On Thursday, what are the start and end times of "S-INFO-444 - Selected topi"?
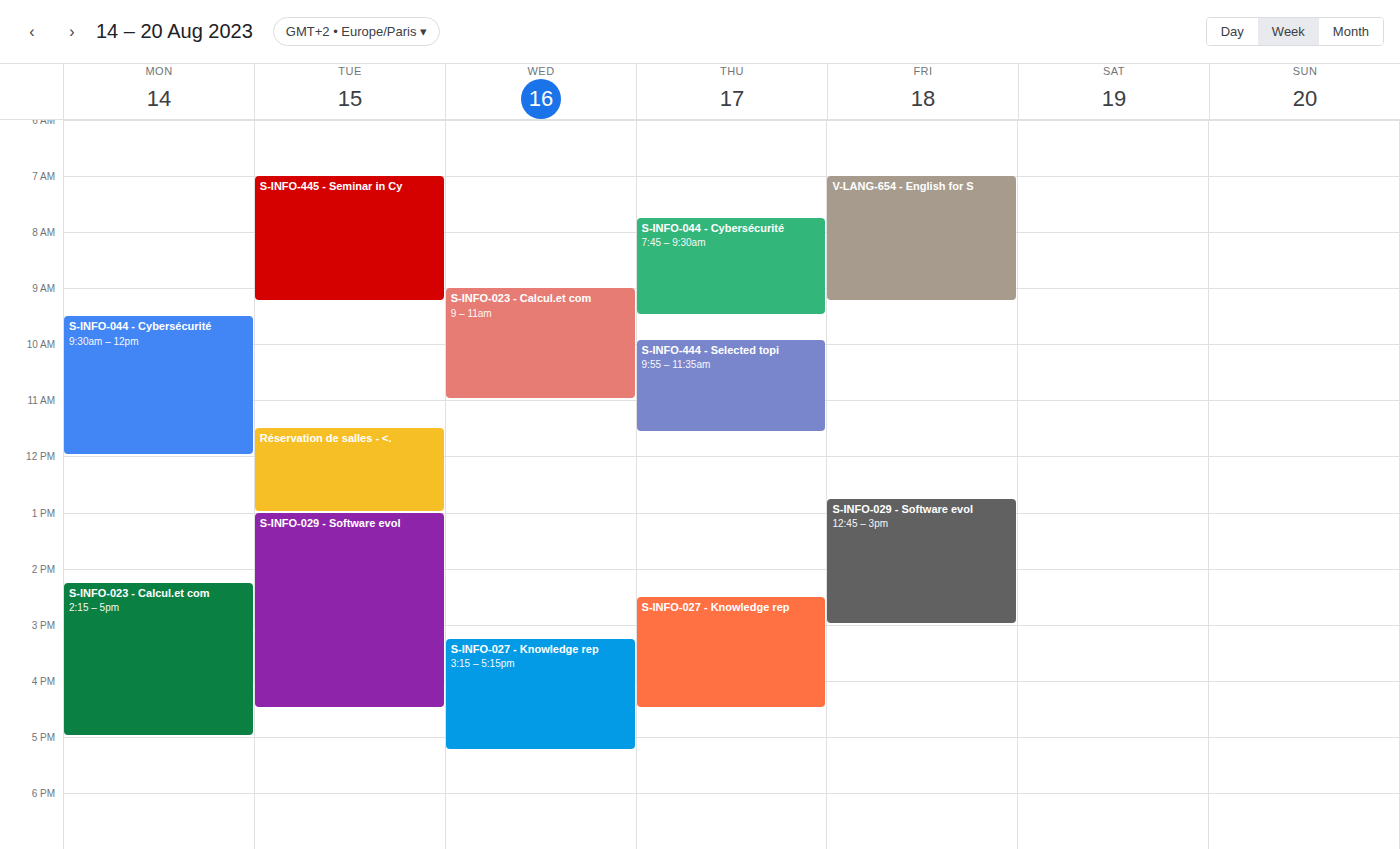
9:55 AM to 11:35 AM